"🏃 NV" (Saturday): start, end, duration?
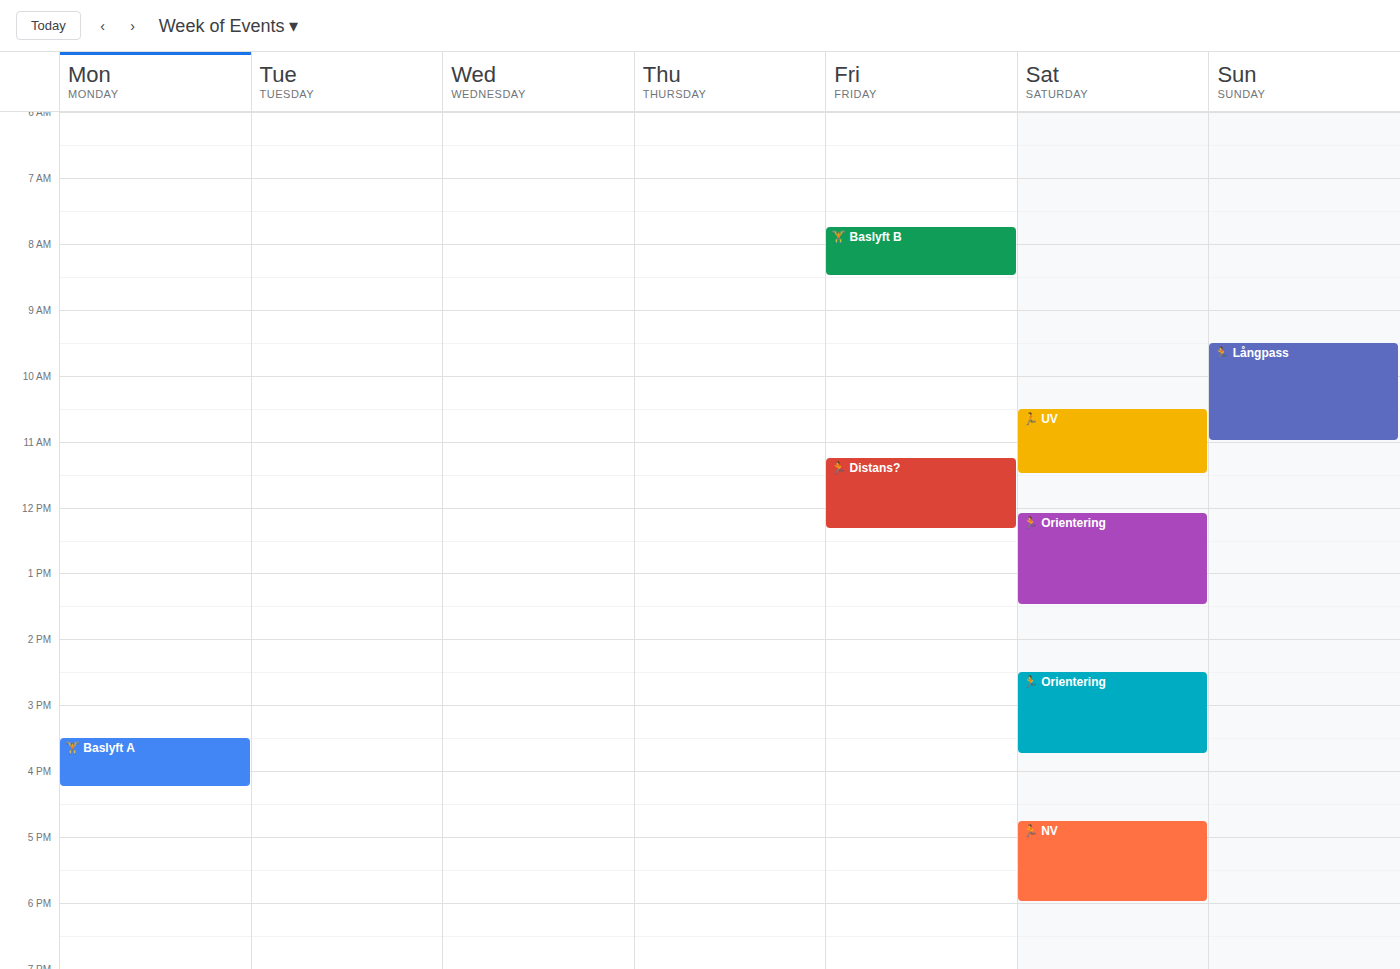
4:45 PM to 6:00 PM, 1 hour 15 minutes